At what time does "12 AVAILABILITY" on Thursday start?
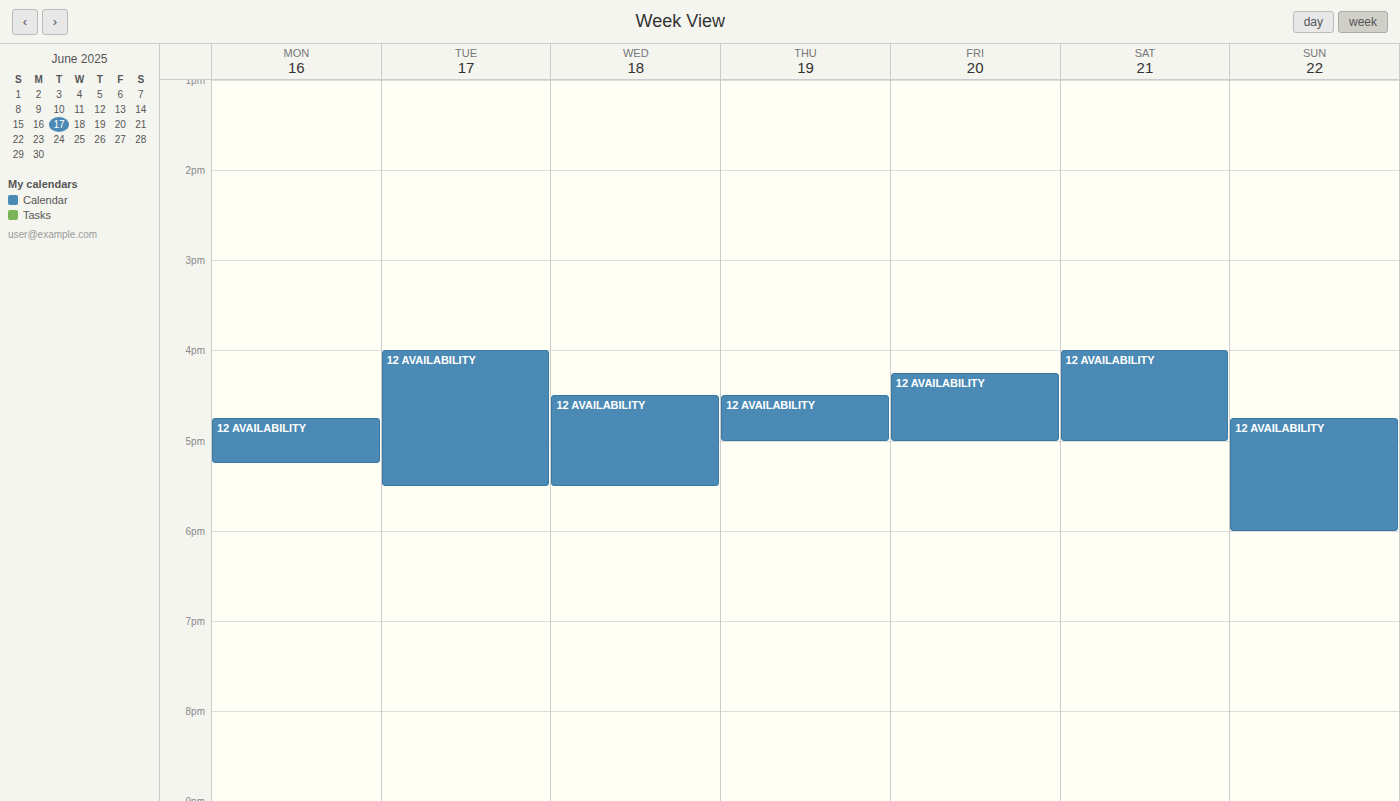
4:30 PM